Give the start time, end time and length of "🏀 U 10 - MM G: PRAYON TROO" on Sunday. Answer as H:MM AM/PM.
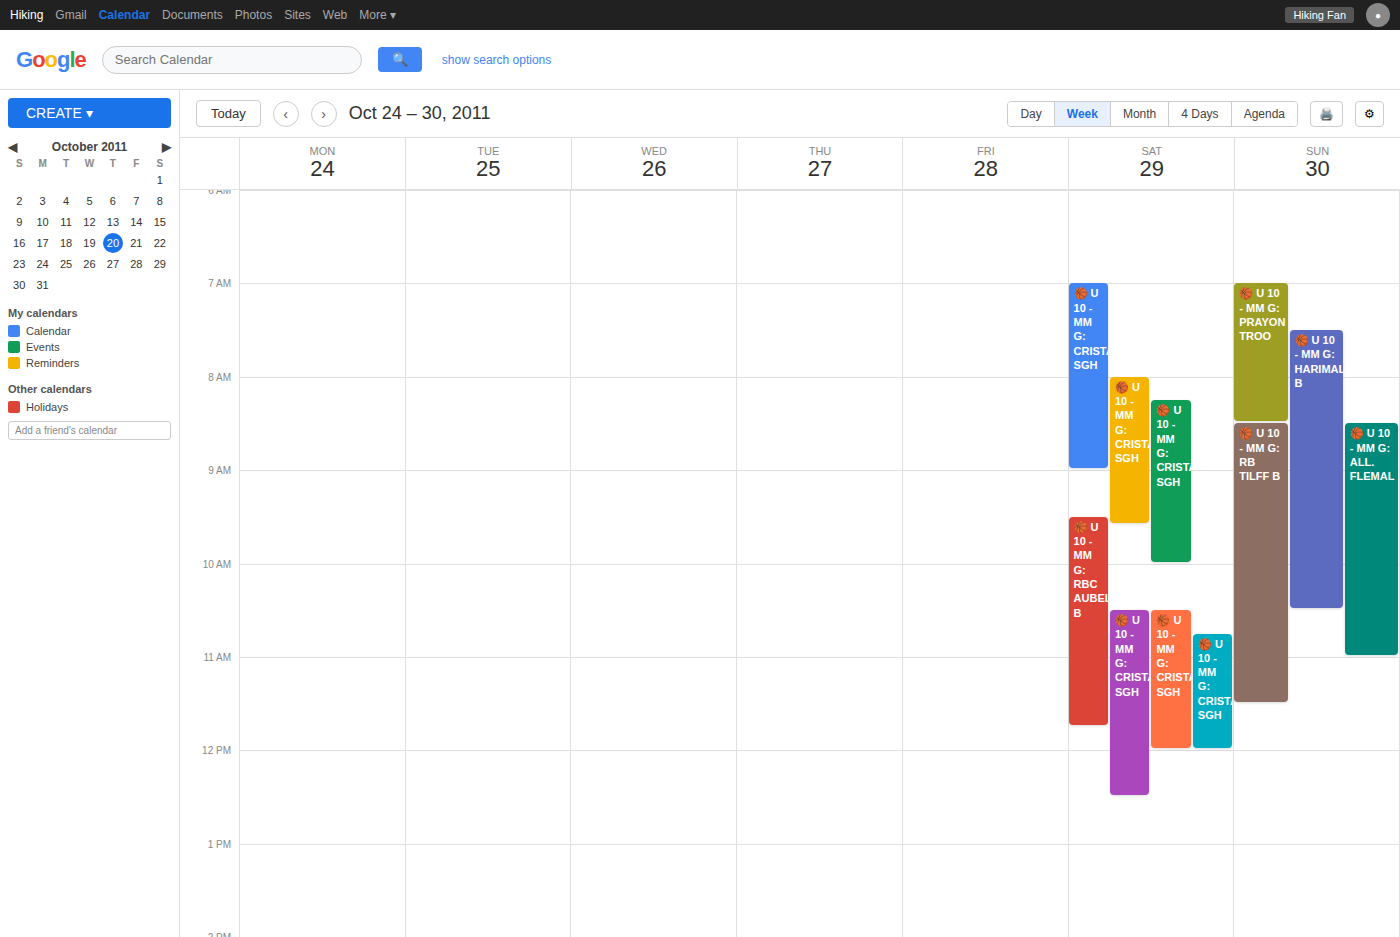
7:00 AM to 8:30 AM, 1 hour 30 minutes